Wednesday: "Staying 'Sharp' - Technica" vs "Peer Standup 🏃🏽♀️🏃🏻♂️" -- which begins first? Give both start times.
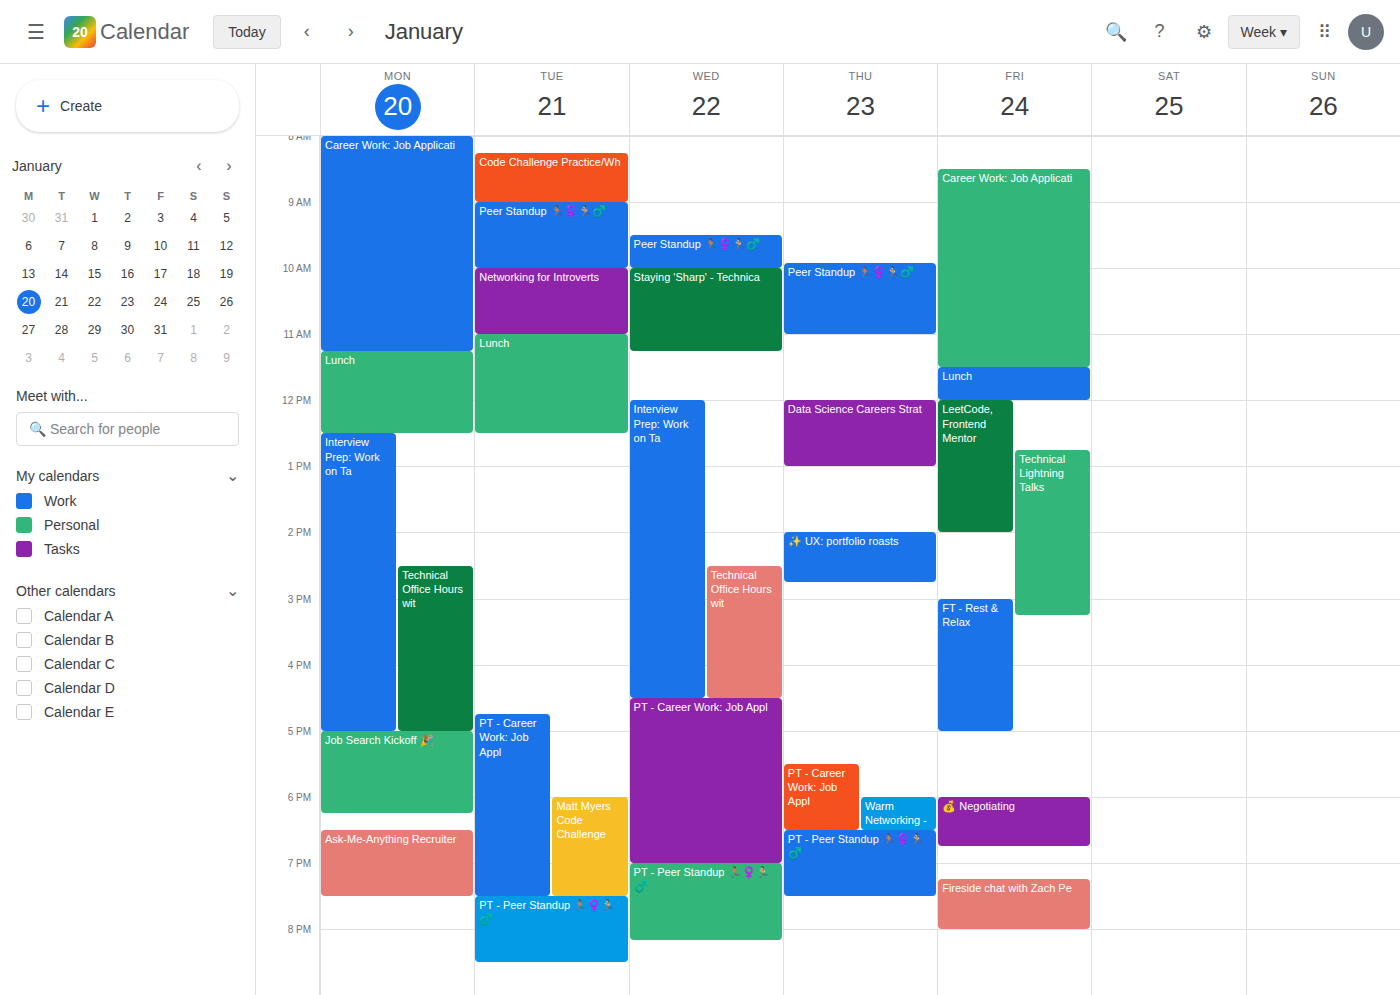
"Peer Standup 🏃🏽♀️🏃🏻♂️" 9:30 AM; "Staying 'Sharp' - Technica" 10:00 AM.